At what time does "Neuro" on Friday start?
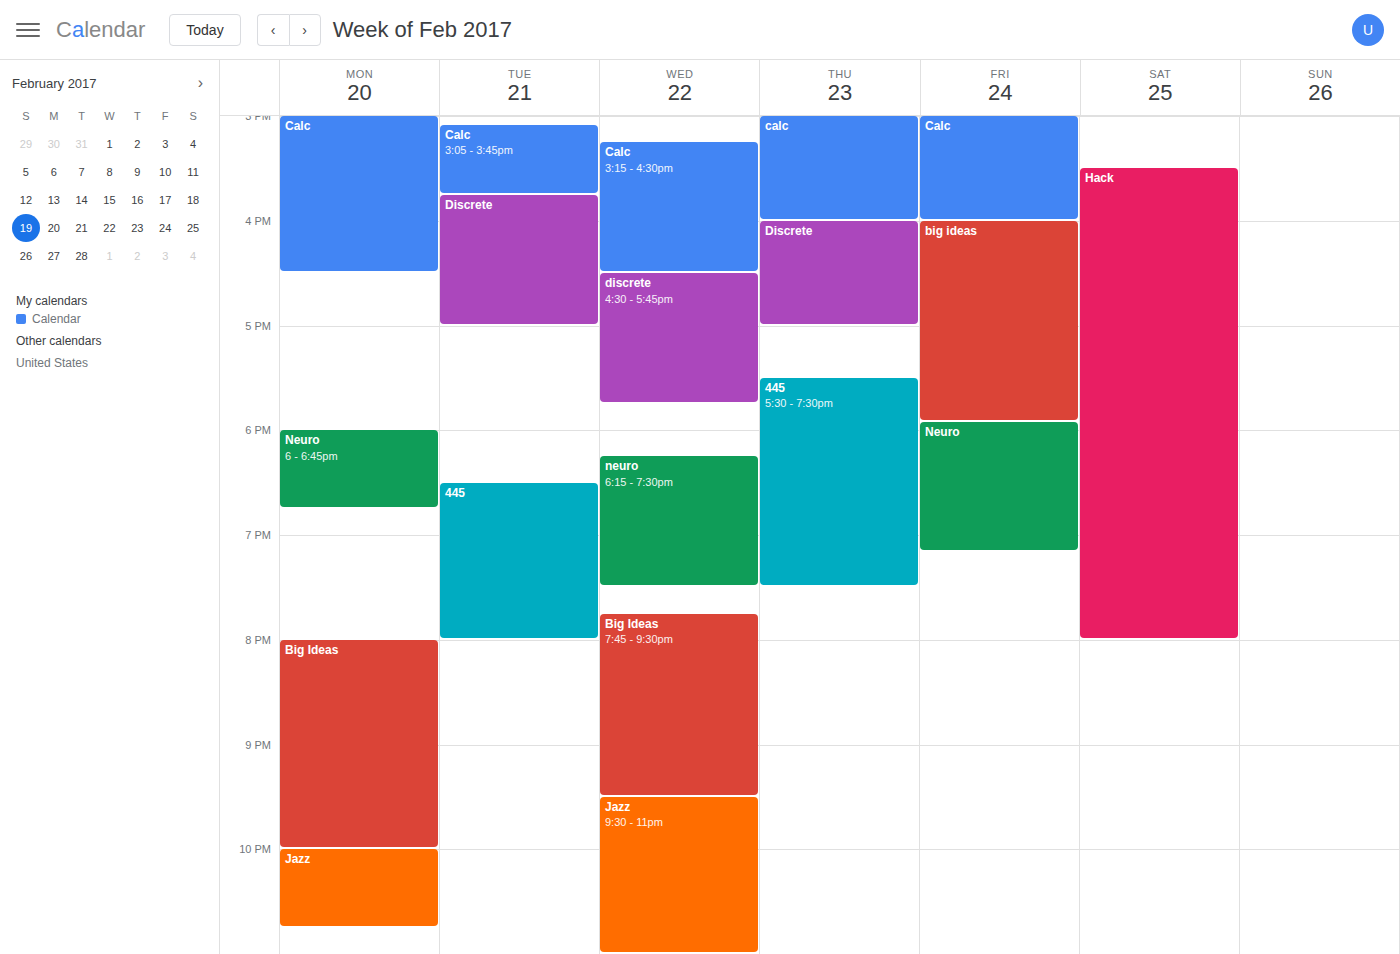
5:55 PM